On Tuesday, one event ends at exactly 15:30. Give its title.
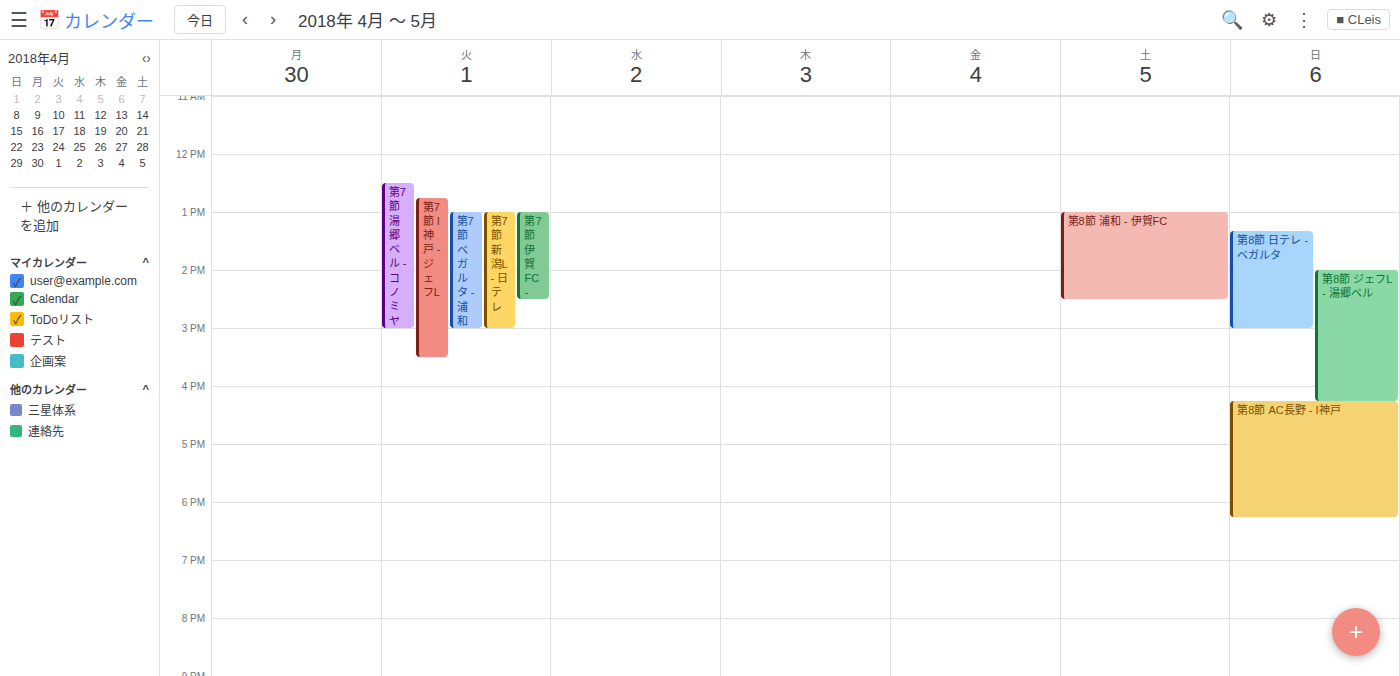
"第7節 I神戸 - ジェフL"